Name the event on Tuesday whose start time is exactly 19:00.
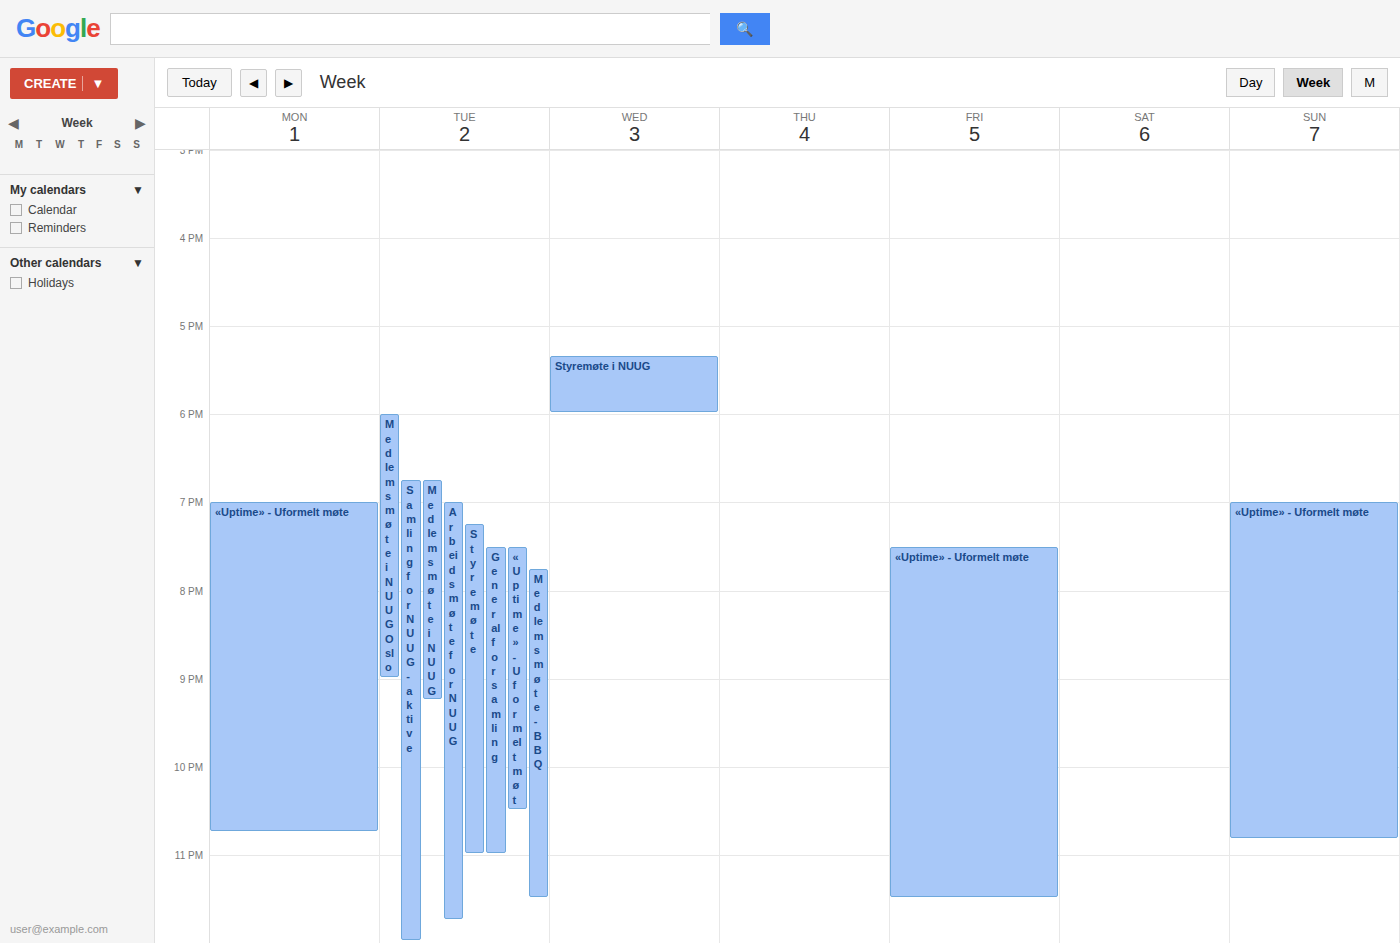
"Arbeidsmøte for NUUG"